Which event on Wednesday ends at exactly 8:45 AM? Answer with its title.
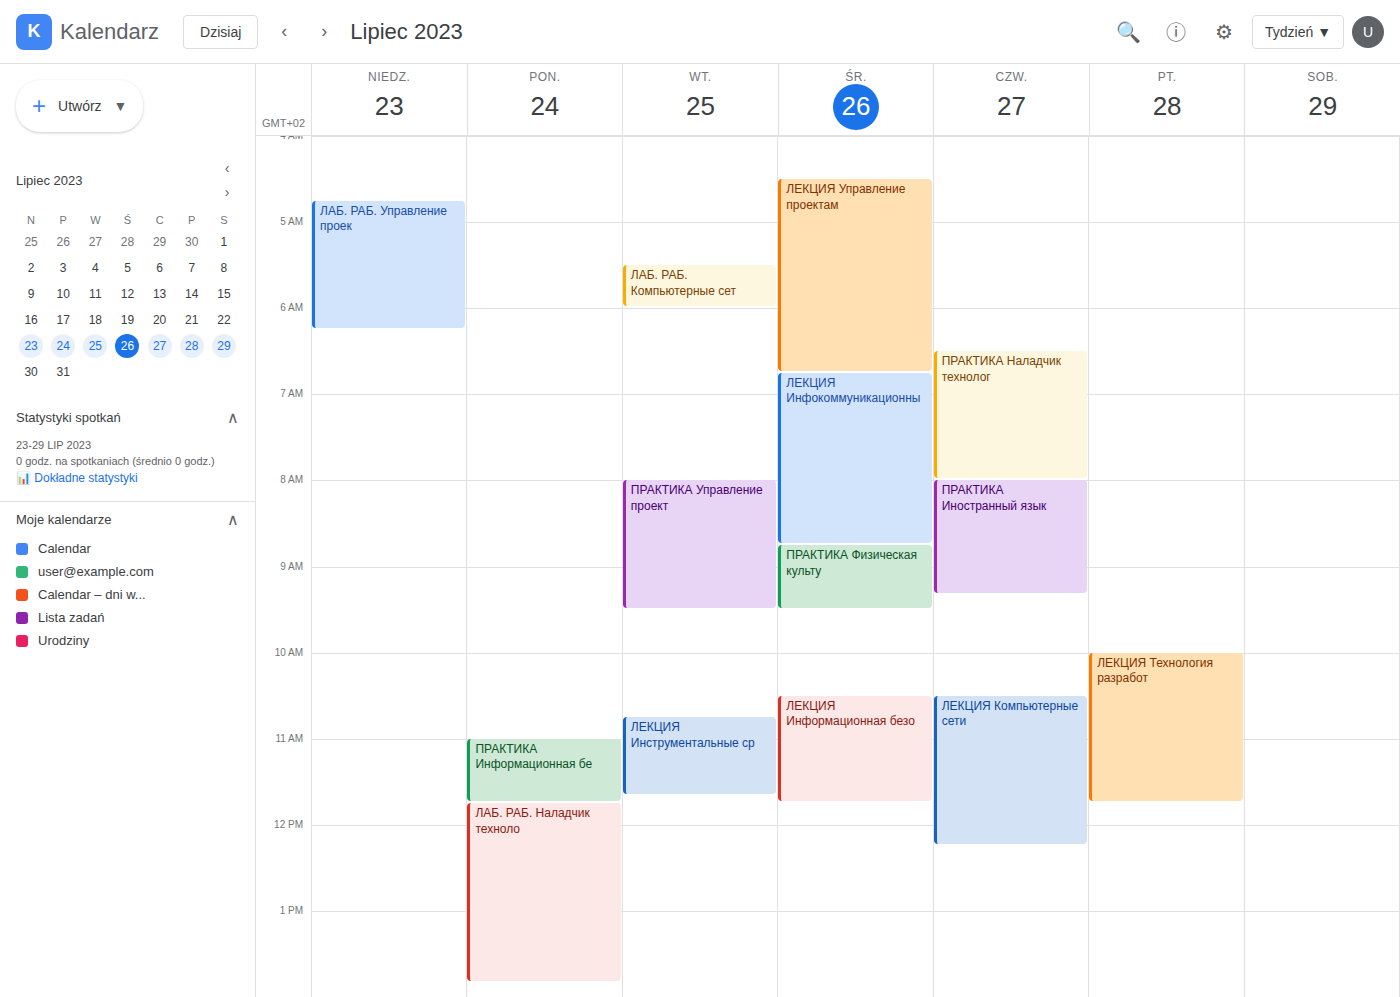
"ЛЕКЦИЯ Инфокоммуникационны"